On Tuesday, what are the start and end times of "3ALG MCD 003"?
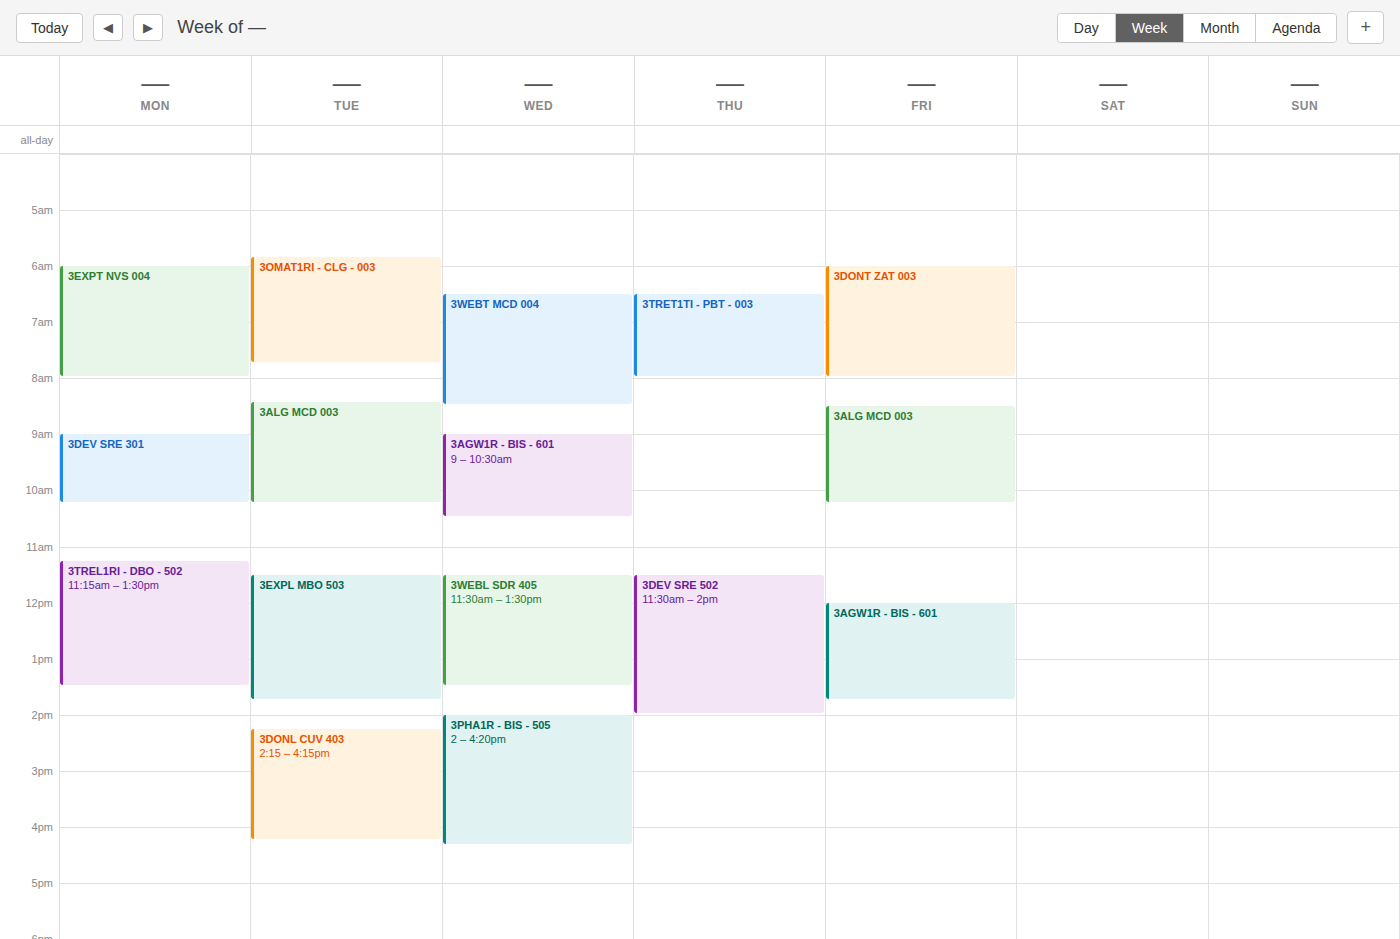
8:25 AM to 10:15 AM